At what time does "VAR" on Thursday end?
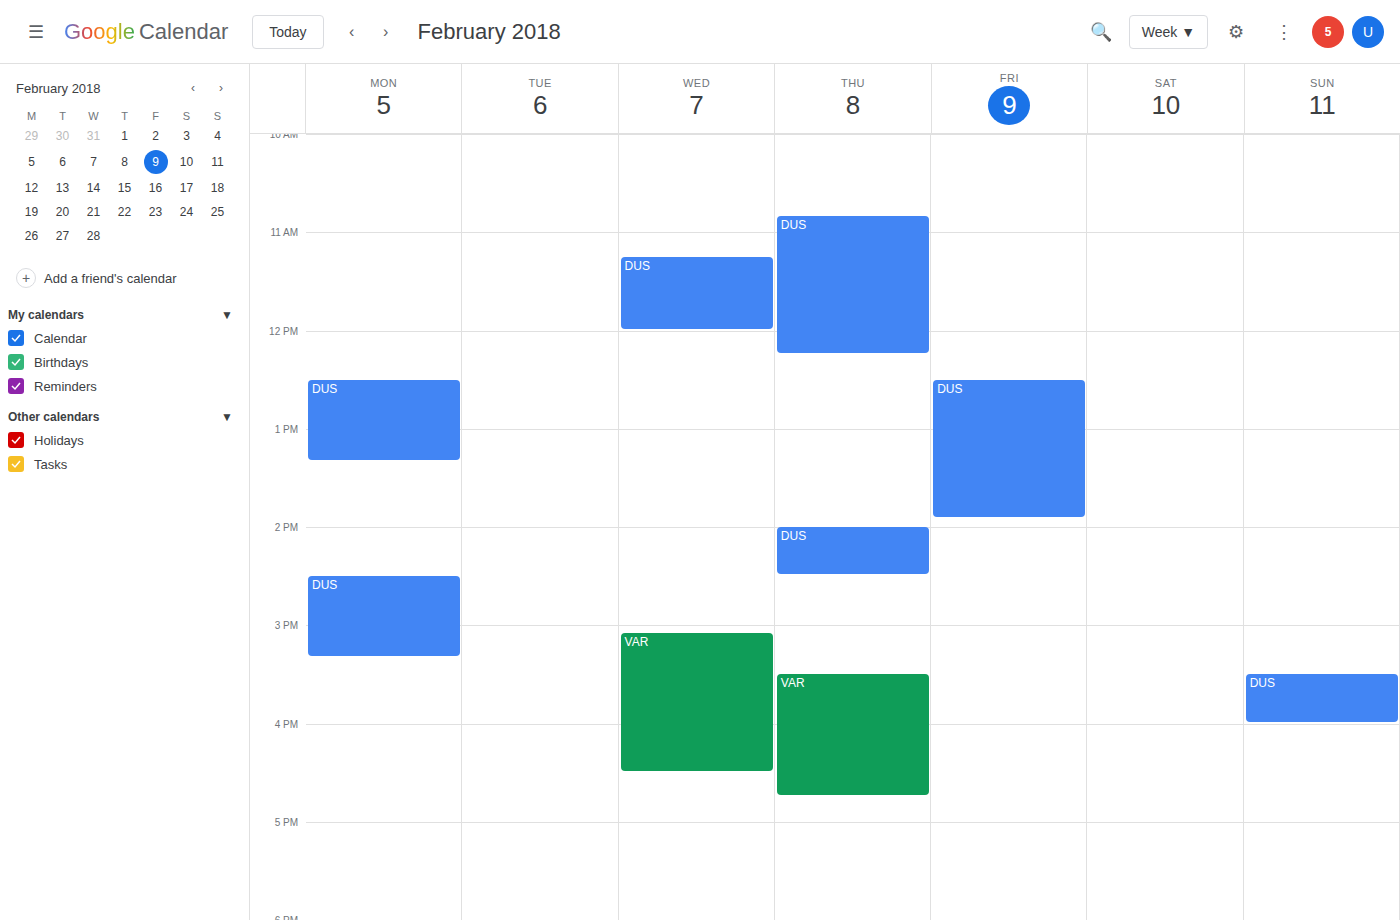
16:45